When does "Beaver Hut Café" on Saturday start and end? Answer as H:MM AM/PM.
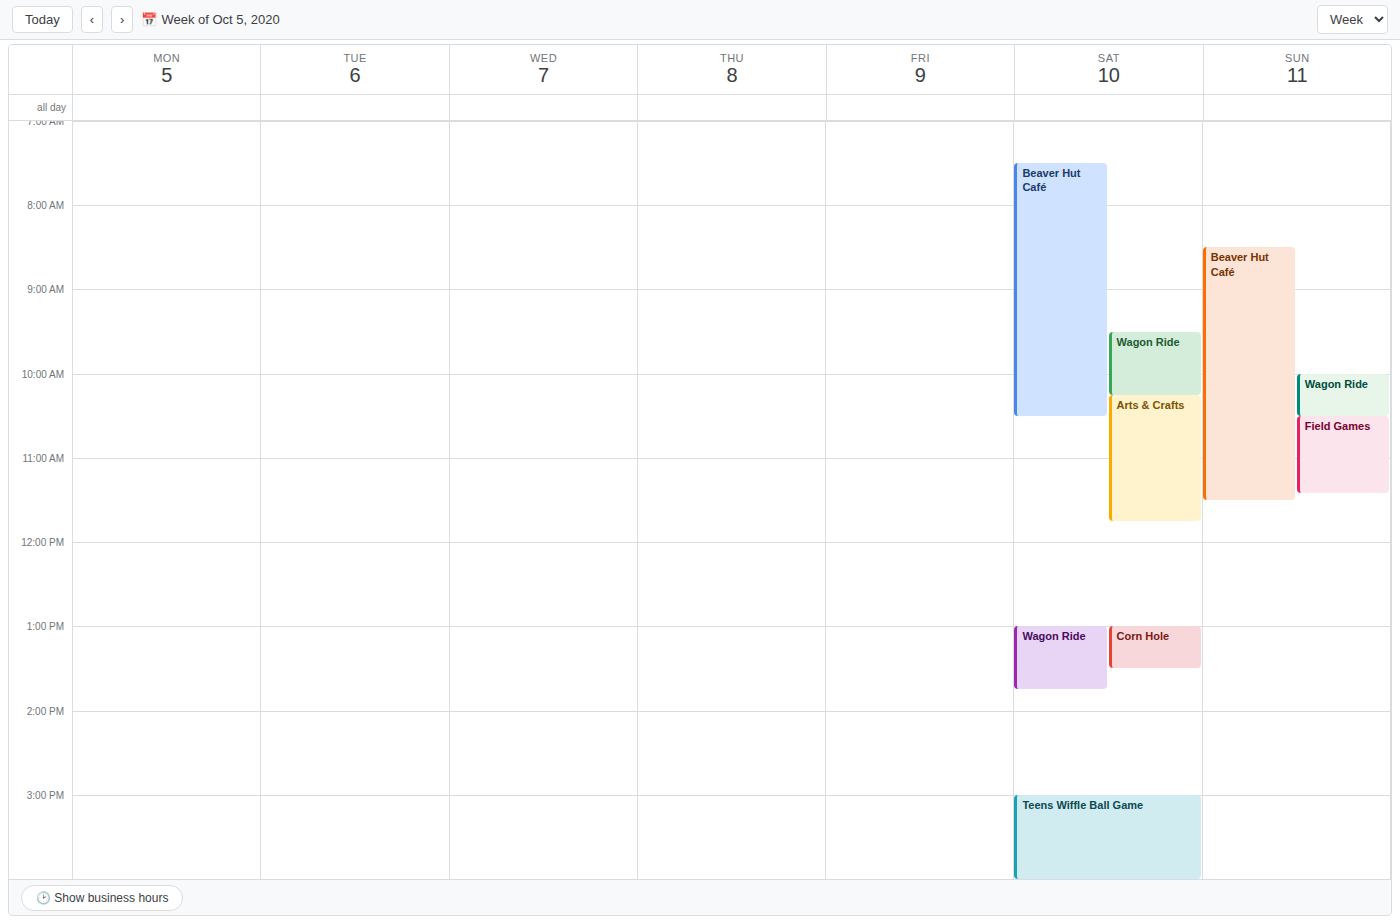
7:30 AM to 10:30 AM